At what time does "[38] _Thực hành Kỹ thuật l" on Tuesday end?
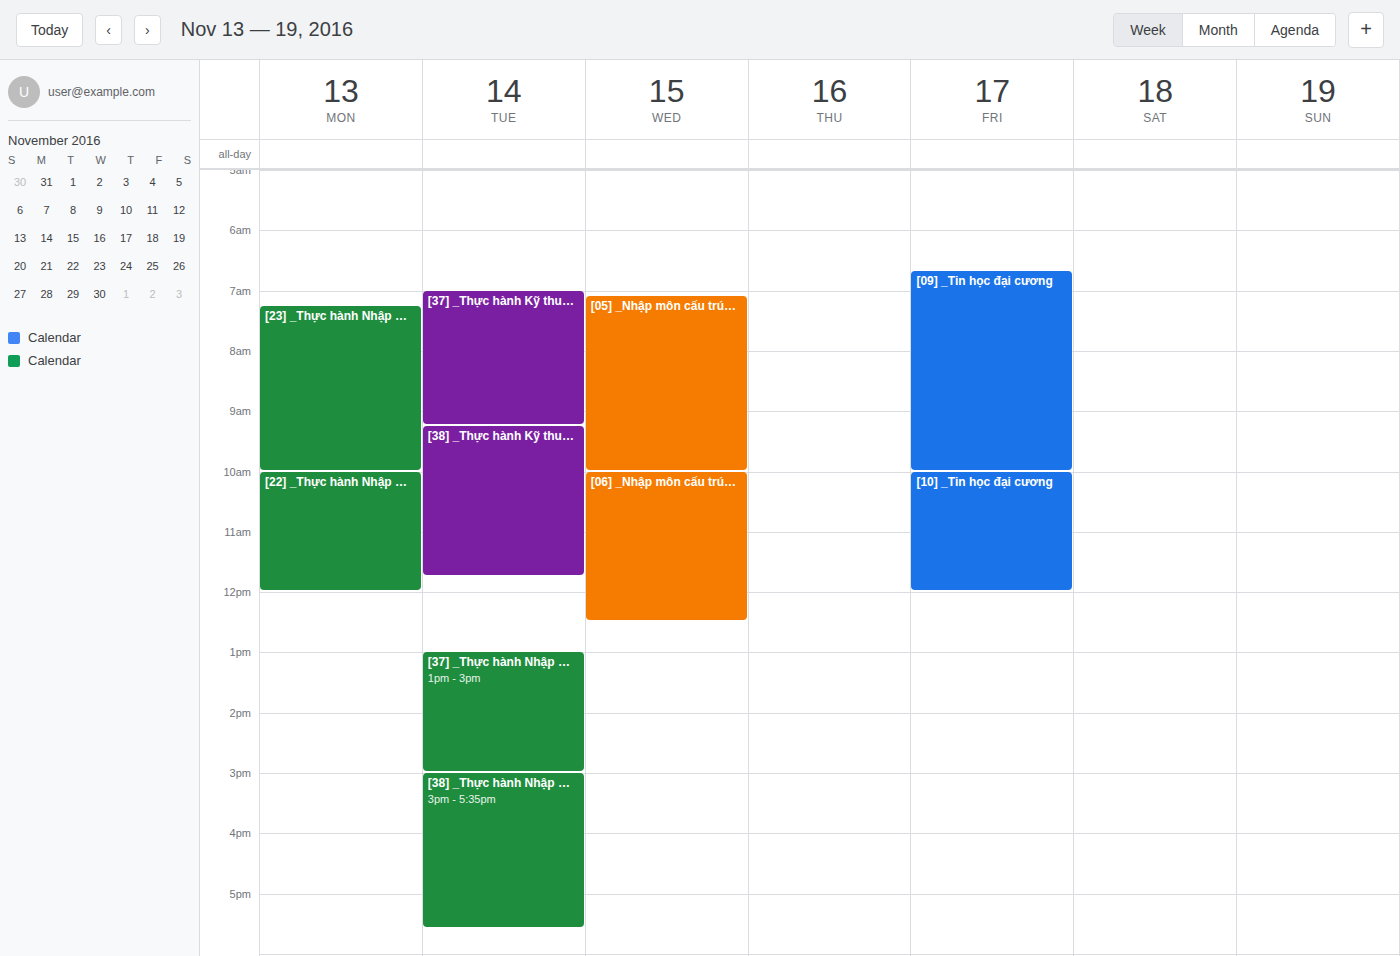
11:45 AM